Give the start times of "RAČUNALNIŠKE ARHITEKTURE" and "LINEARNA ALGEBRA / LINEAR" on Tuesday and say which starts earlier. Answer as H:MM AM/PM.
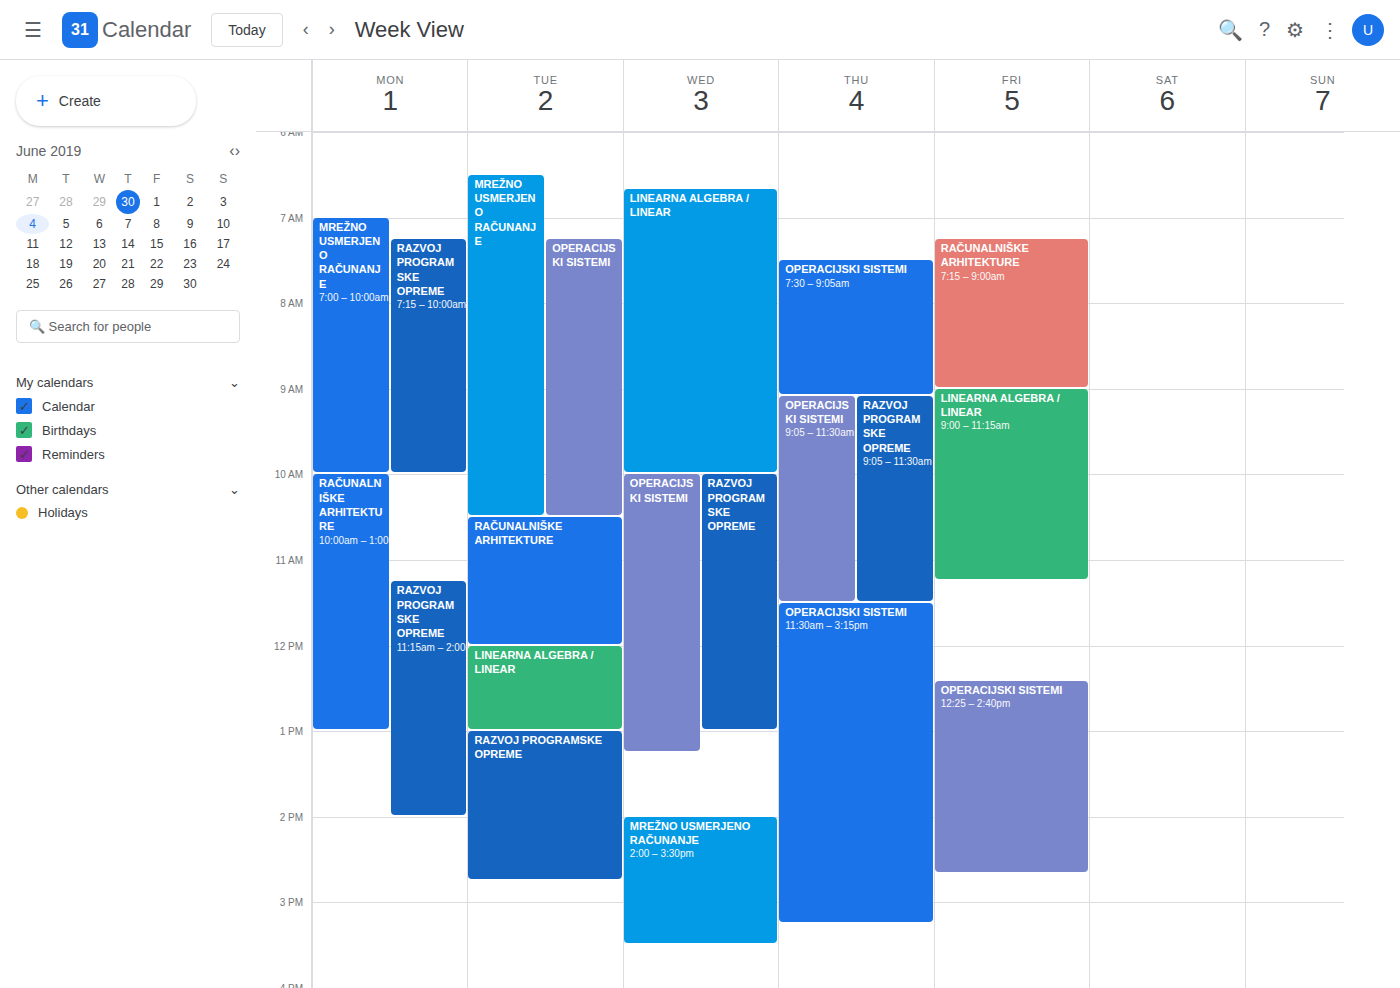
"RAČUNALNIŠKE ARHITEKTURE" 10:30 AM; "LINEARNA ALGEBRA / LINEAR" 12:00 PM.